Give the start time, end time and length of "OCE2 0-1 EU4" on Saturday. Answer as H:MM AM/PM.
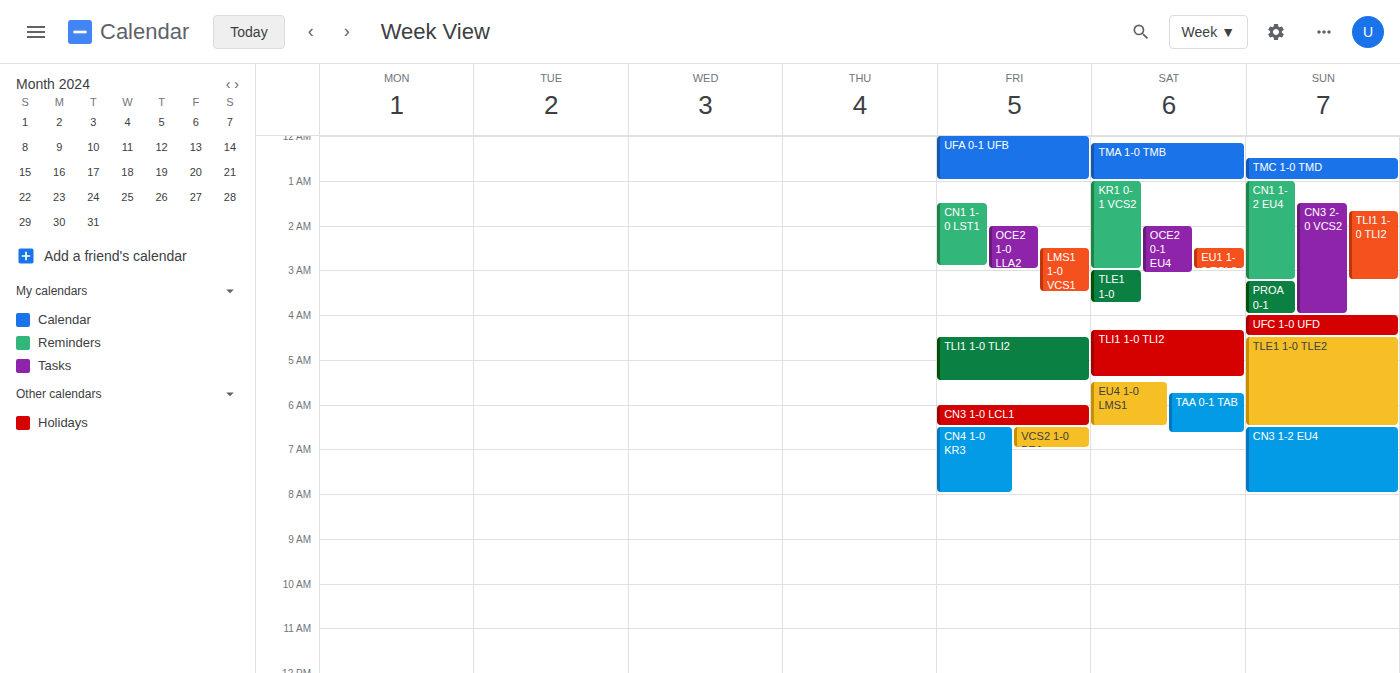
2:00 AM to 3:05 AM, 1 hour 5 minutes